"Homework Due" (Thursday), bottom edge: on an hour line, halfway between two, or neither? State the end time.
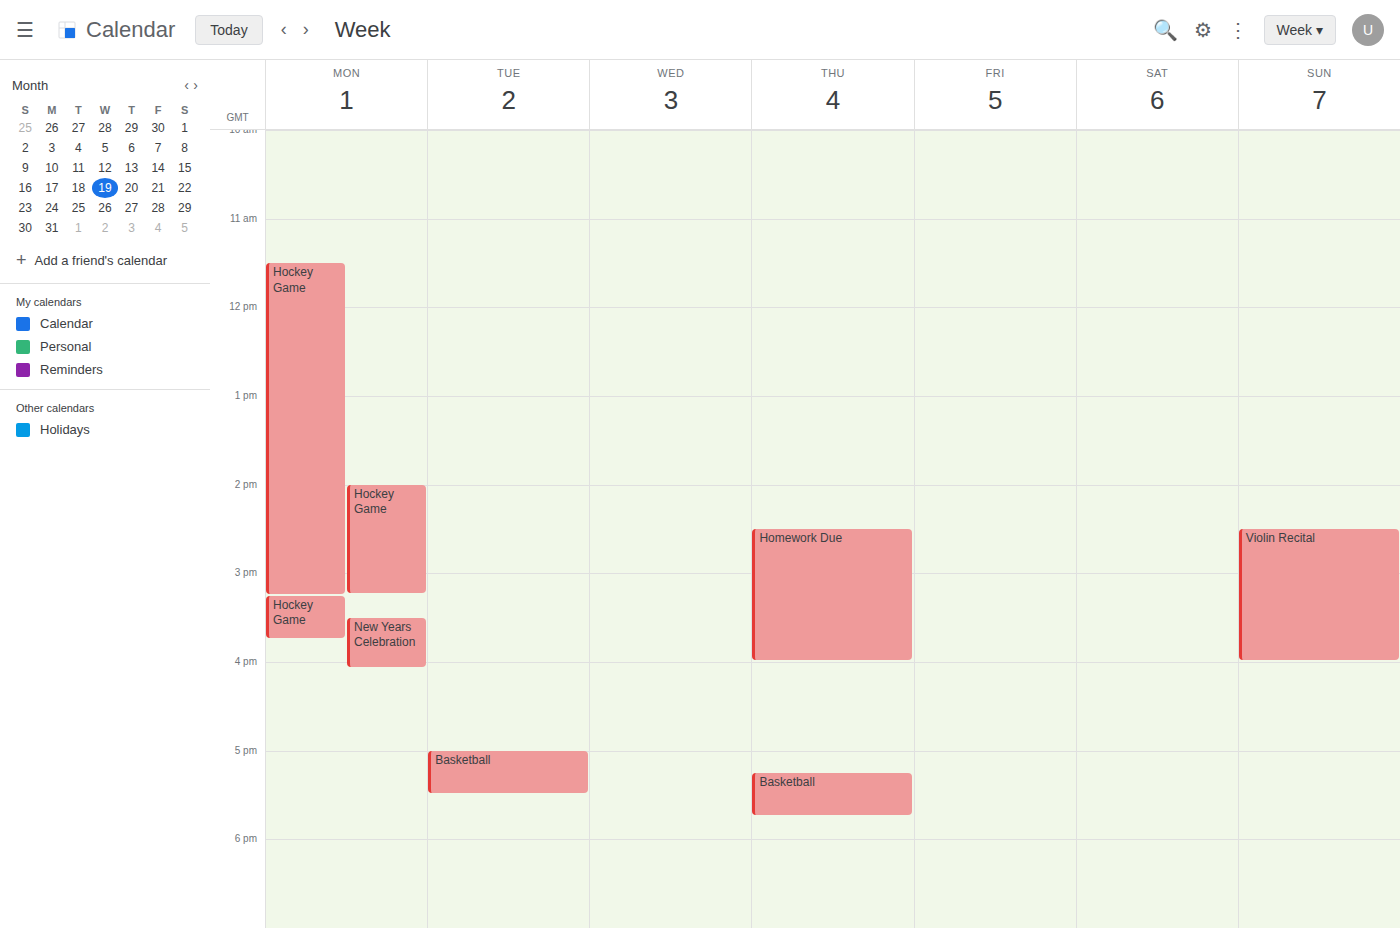
16:00 -- exactly on the 16:00 line.